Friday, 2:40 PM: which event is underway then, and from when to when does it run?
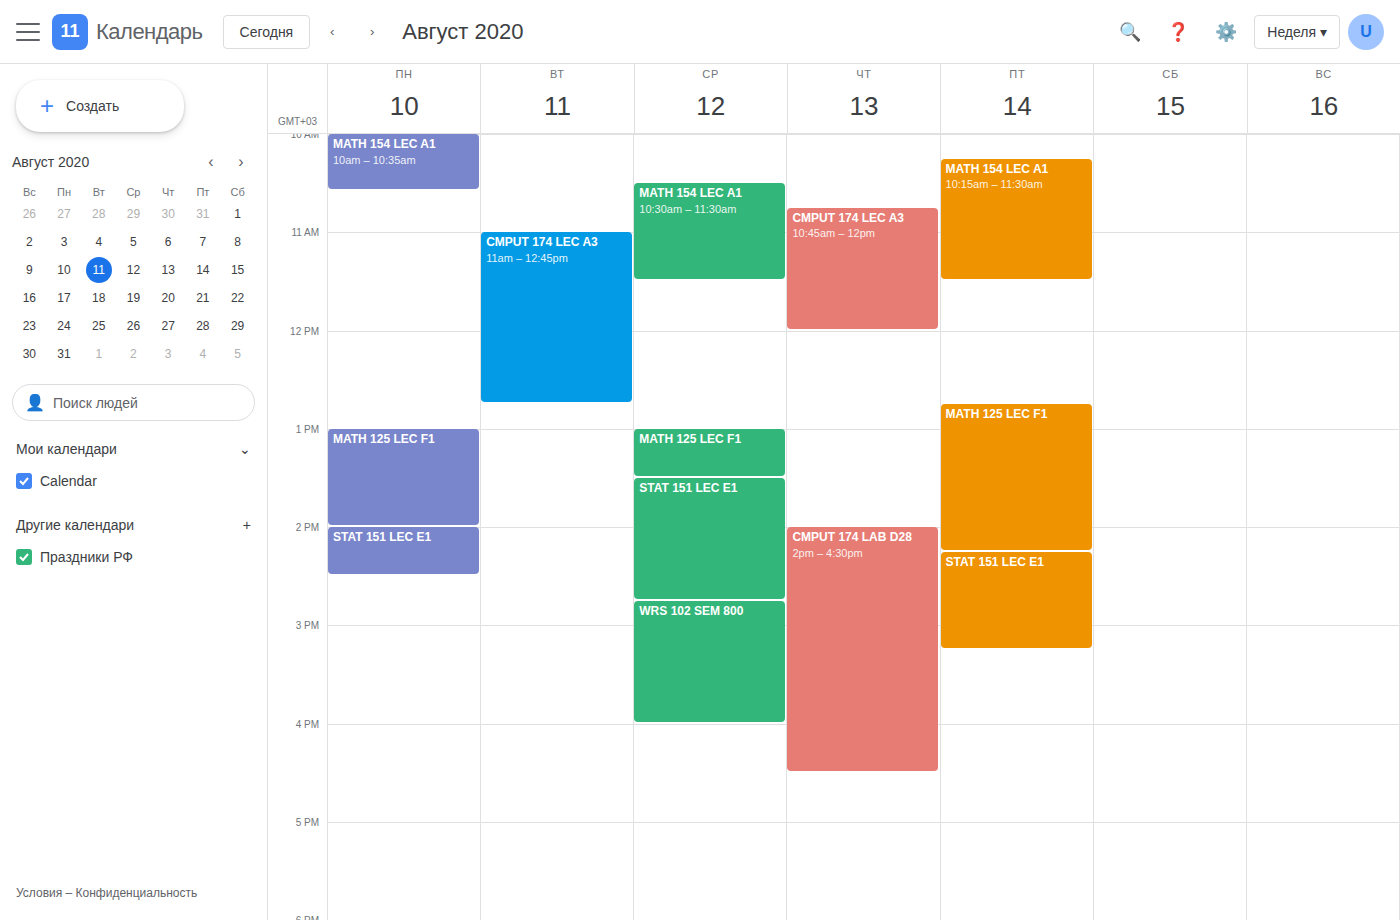
"STAT 151 LEC E1", 2:15 PM to 3:15 PM